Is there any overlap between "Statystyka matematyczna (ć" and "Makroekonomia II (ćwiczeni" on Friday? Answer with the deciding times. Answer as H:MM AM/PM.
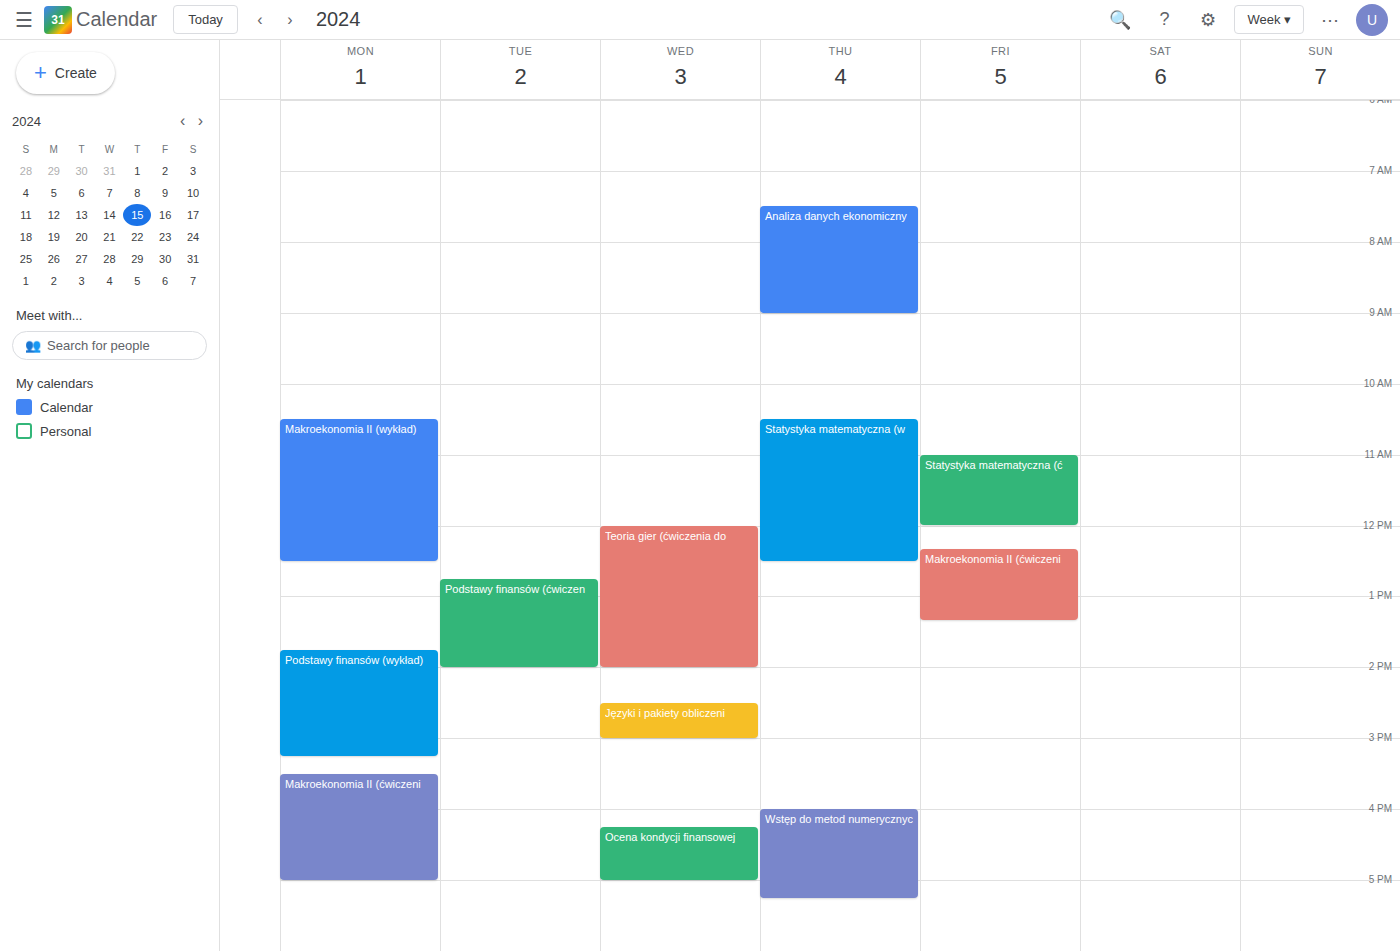
"Statystyka matematyczna (ć" ends at 12:00 PM and "Makroekonomia II (ćwiczeni" starts at 12:20 PM -- no overlap.